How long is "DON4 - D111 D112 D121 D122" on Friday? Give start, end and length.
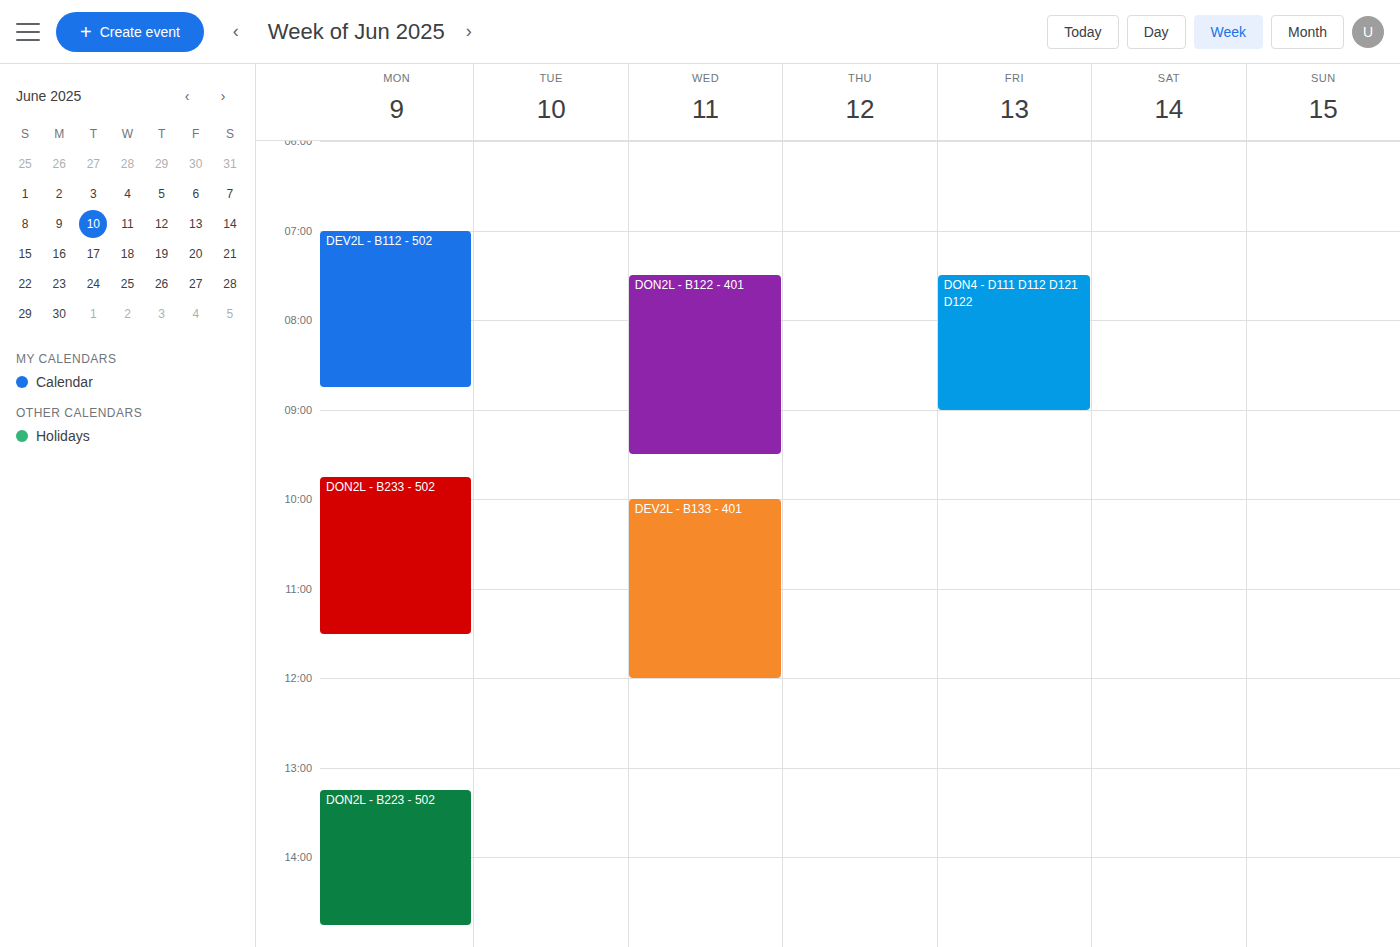
7:30 AM to 9:00 AM, 1 hour 30 minutes